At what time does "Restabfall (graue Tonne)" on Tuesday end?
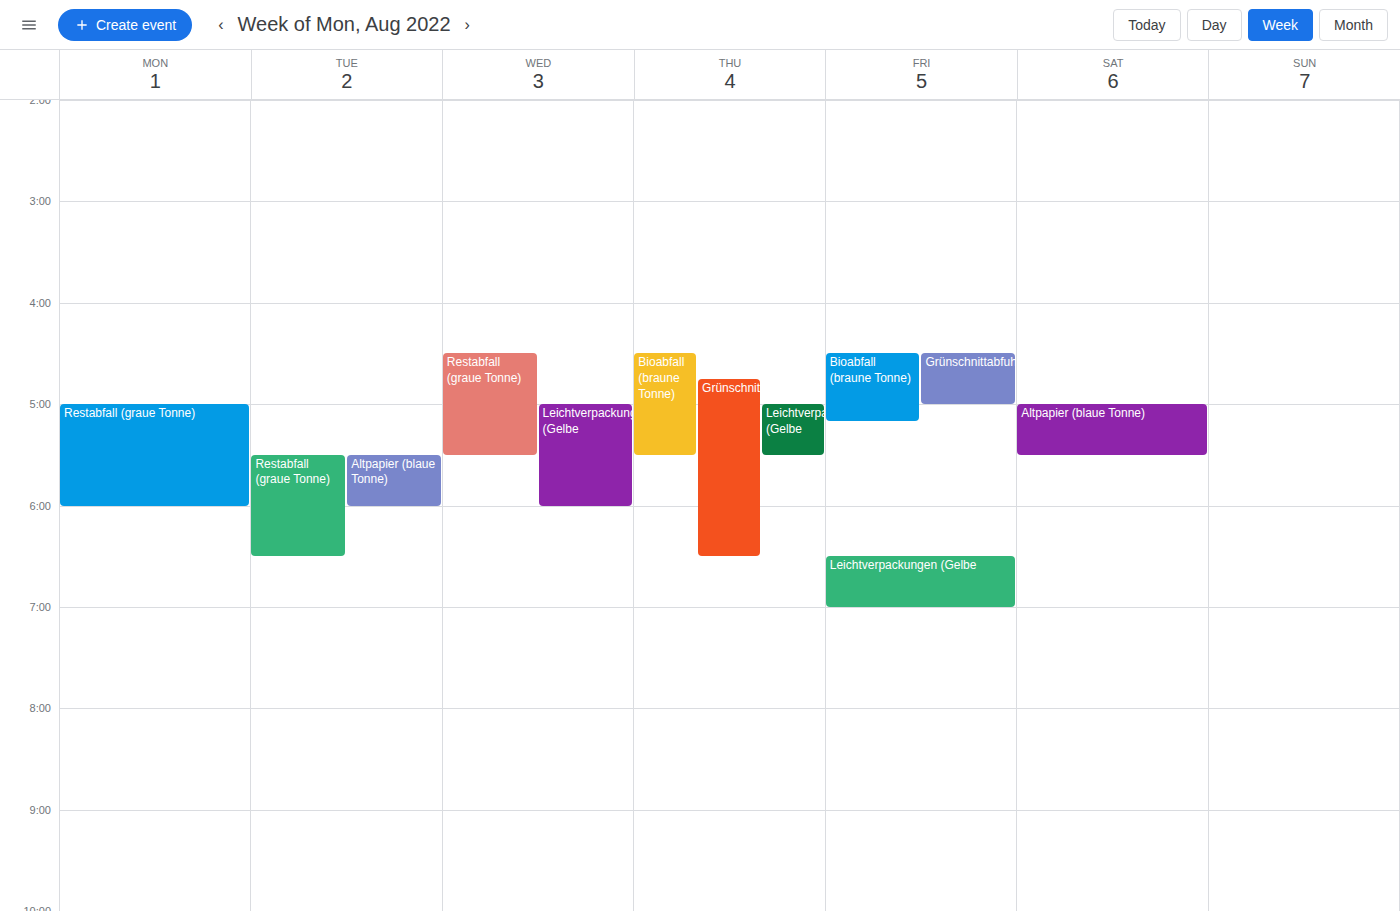
06:30